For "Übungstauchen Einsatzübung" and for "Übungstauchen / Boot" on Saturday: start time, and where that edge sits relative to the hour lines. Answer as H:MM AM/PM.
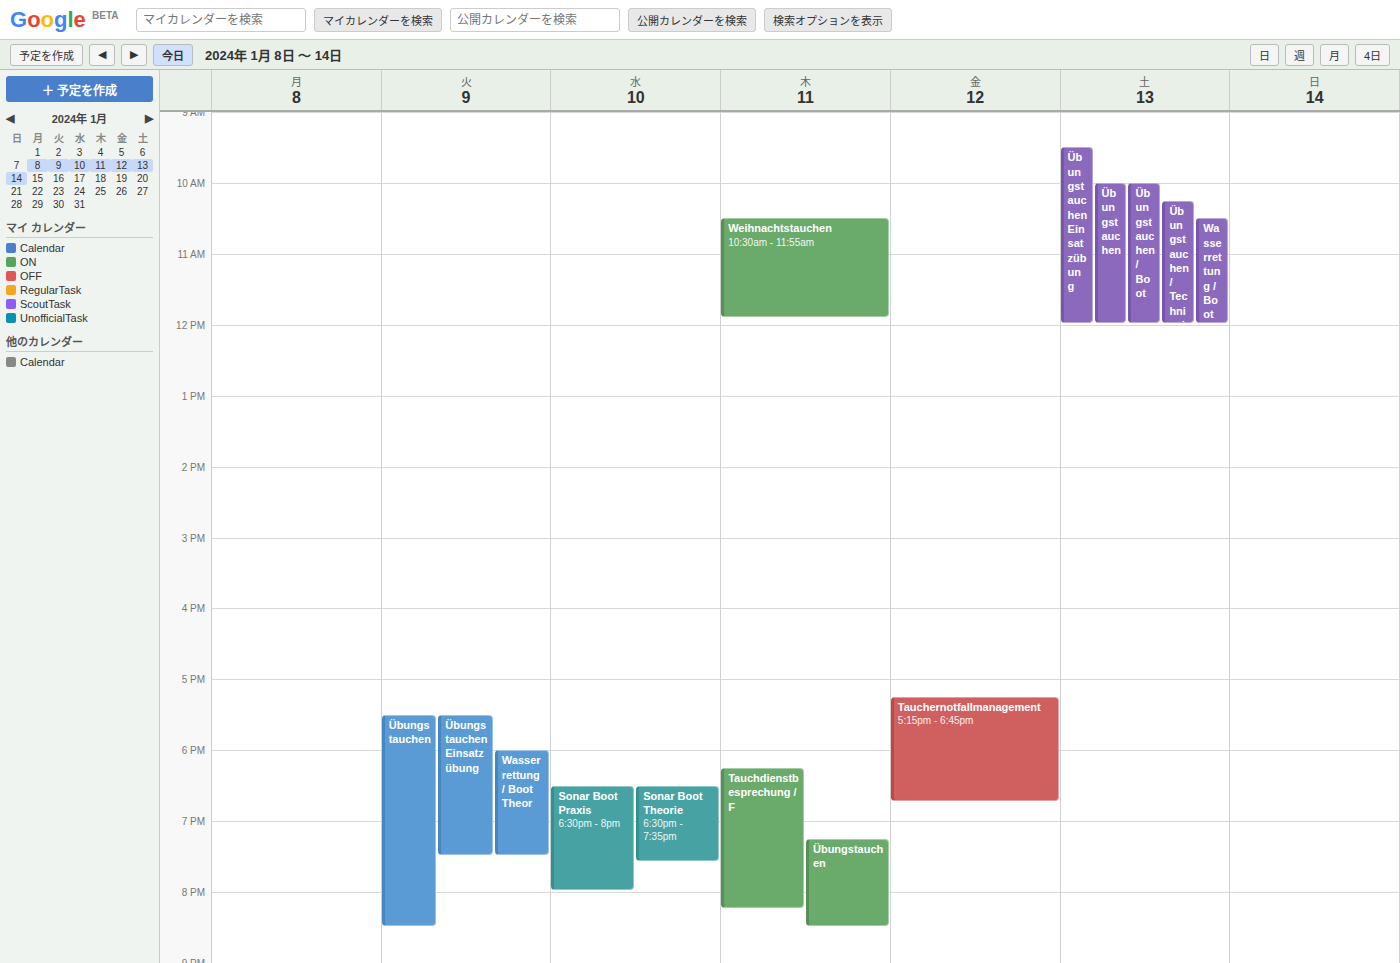
"Übungstauchen Einsatzübung": 9:30 AM, halfway between the 9 AM and 10 AM lines. "Übungstauchen / Boot": 10:00 AM, exactly on the 10 AM line.